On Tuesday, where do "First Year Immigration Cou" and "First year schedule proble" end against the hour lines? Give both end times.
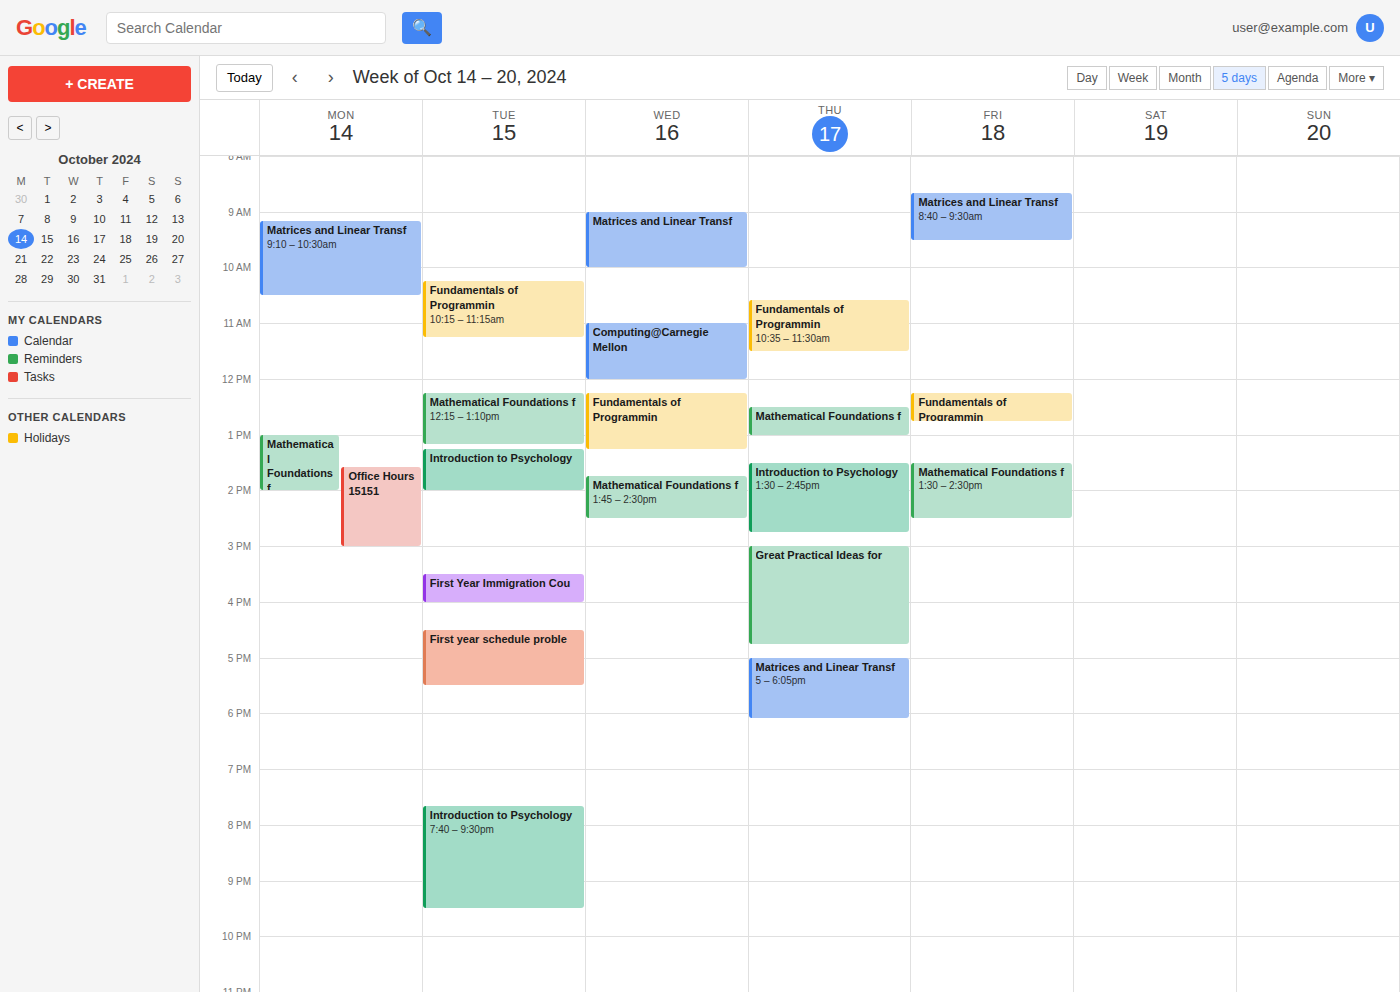
"First Year Immigration Cou": 4:00 PM, exactly on the 4 PM line. "First year schedule proble": 5:30 PM, halfway between the 5 PM and 6 PM lines.